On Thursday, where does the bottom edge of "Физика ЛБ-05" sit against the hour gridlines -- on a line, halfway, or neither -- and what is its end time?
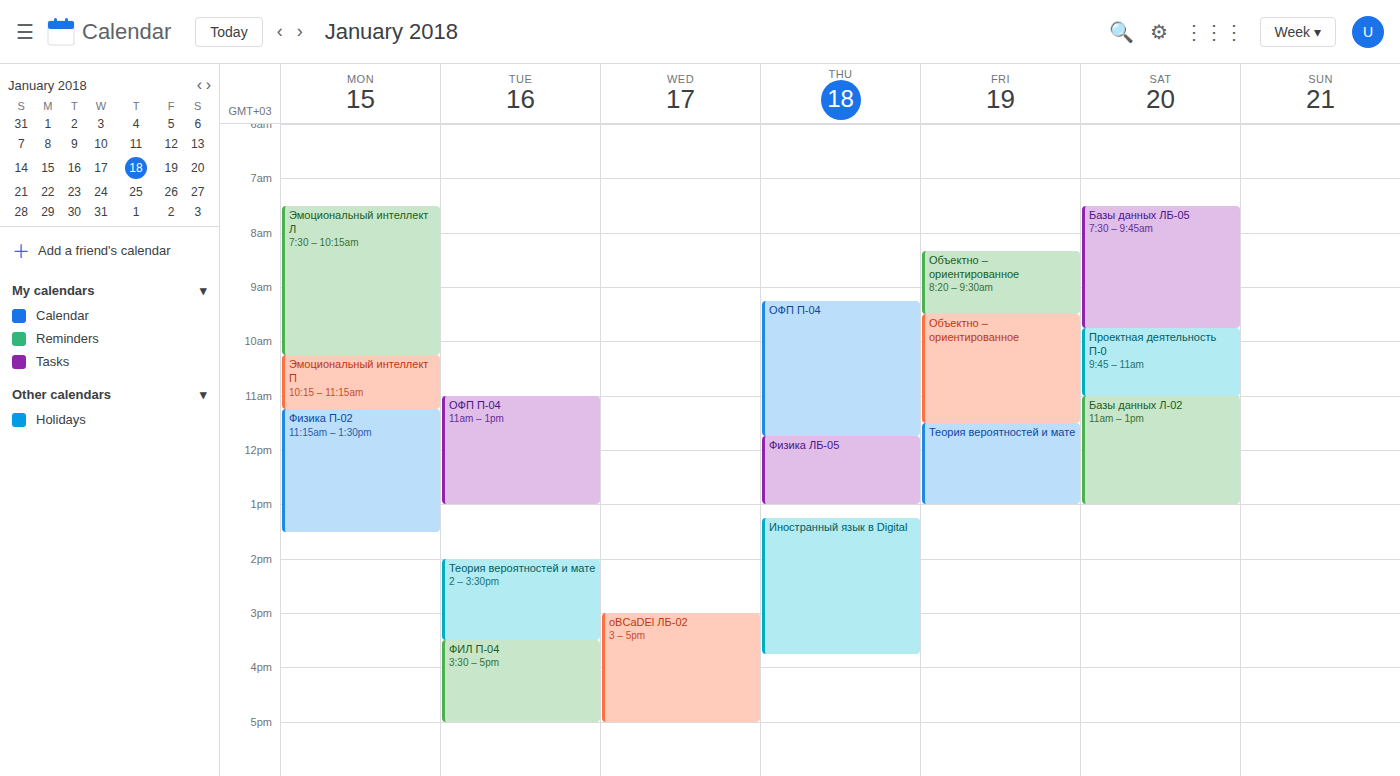
13:00 -- exactly on the 13:00 line.